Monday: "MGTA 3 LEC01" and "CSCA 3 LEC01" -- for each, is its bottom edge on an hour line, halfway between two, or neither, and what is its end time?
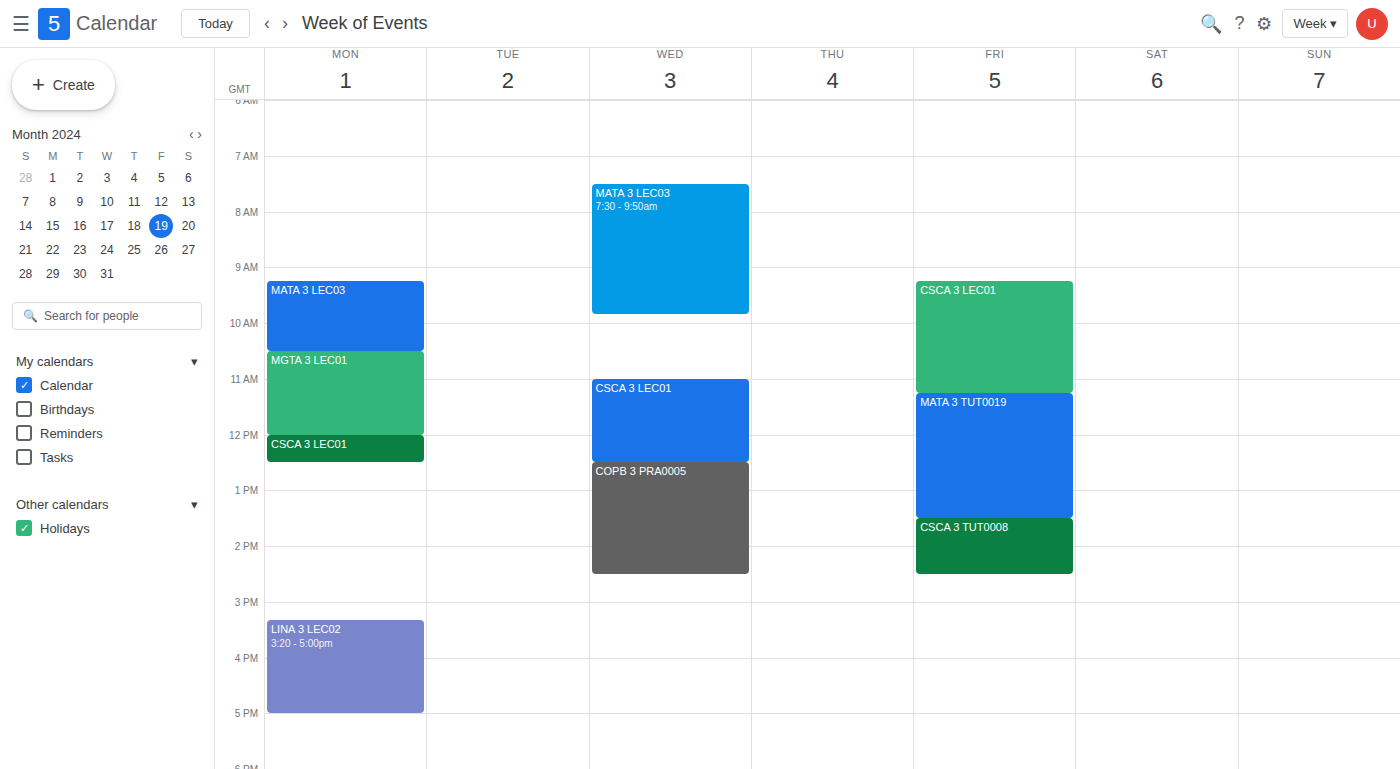
"MGTA 3 LEC01": 12:00 PM, exactly on the 12 PM line. "CSCA 3 LEC01": 12:30 PM, halfway between the 12 PM and 1 PM lines.